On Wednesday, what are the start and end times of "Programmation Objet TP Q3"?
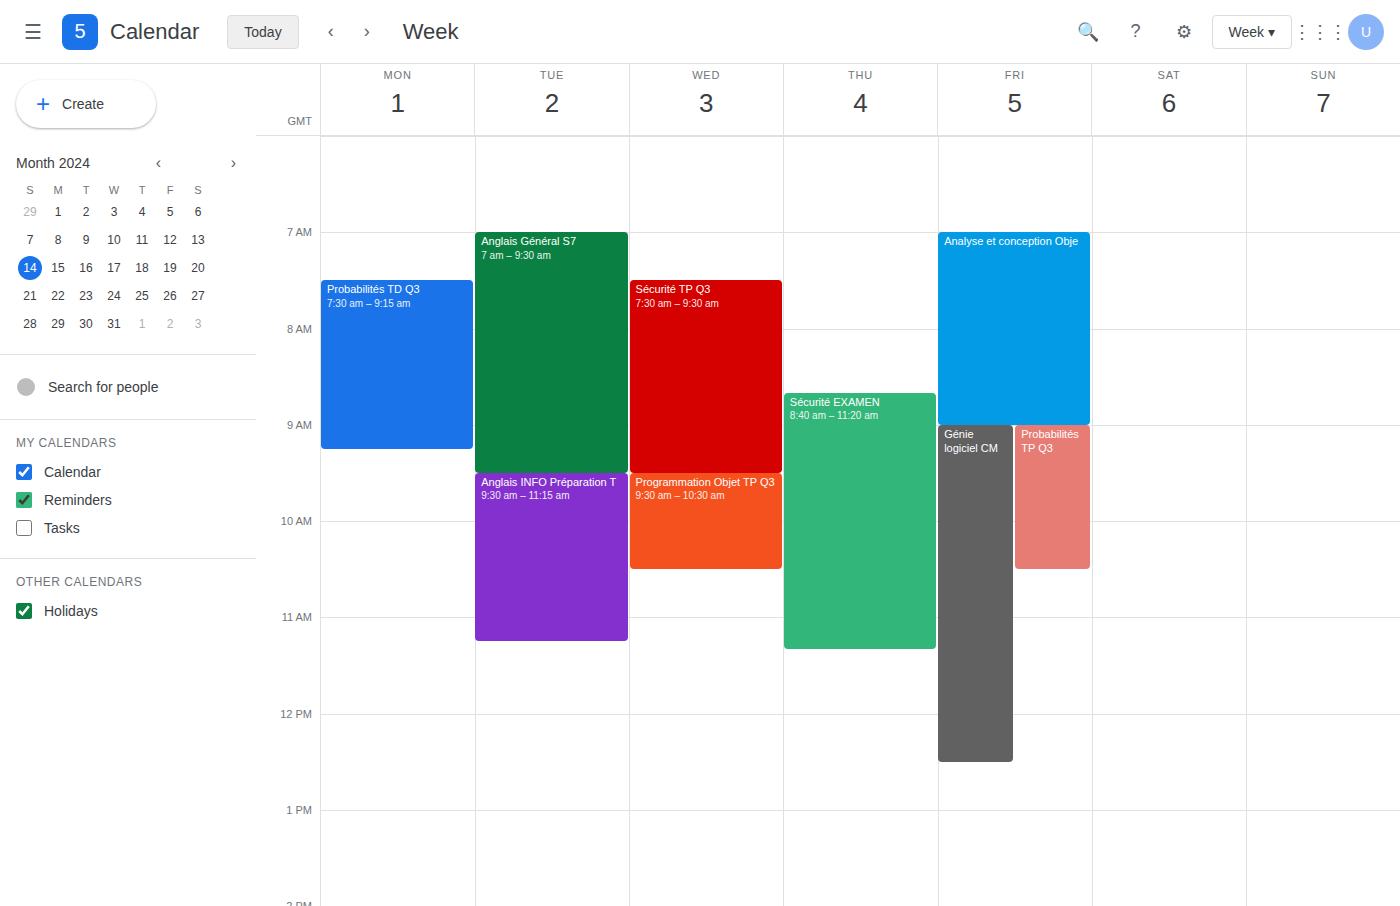
09:30 to 10:30